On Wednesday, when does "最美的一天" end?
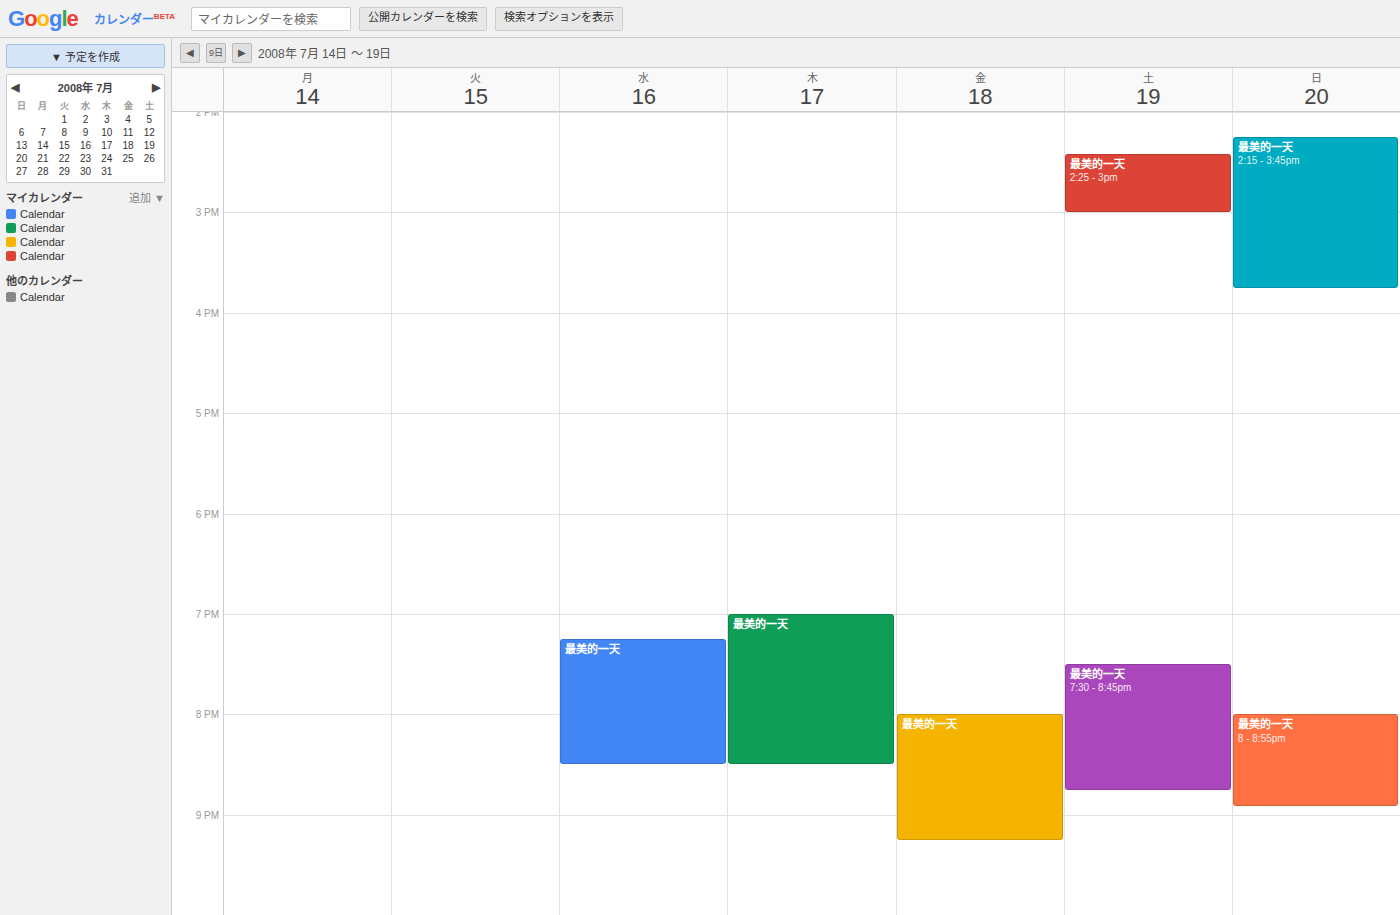
8:30 PM